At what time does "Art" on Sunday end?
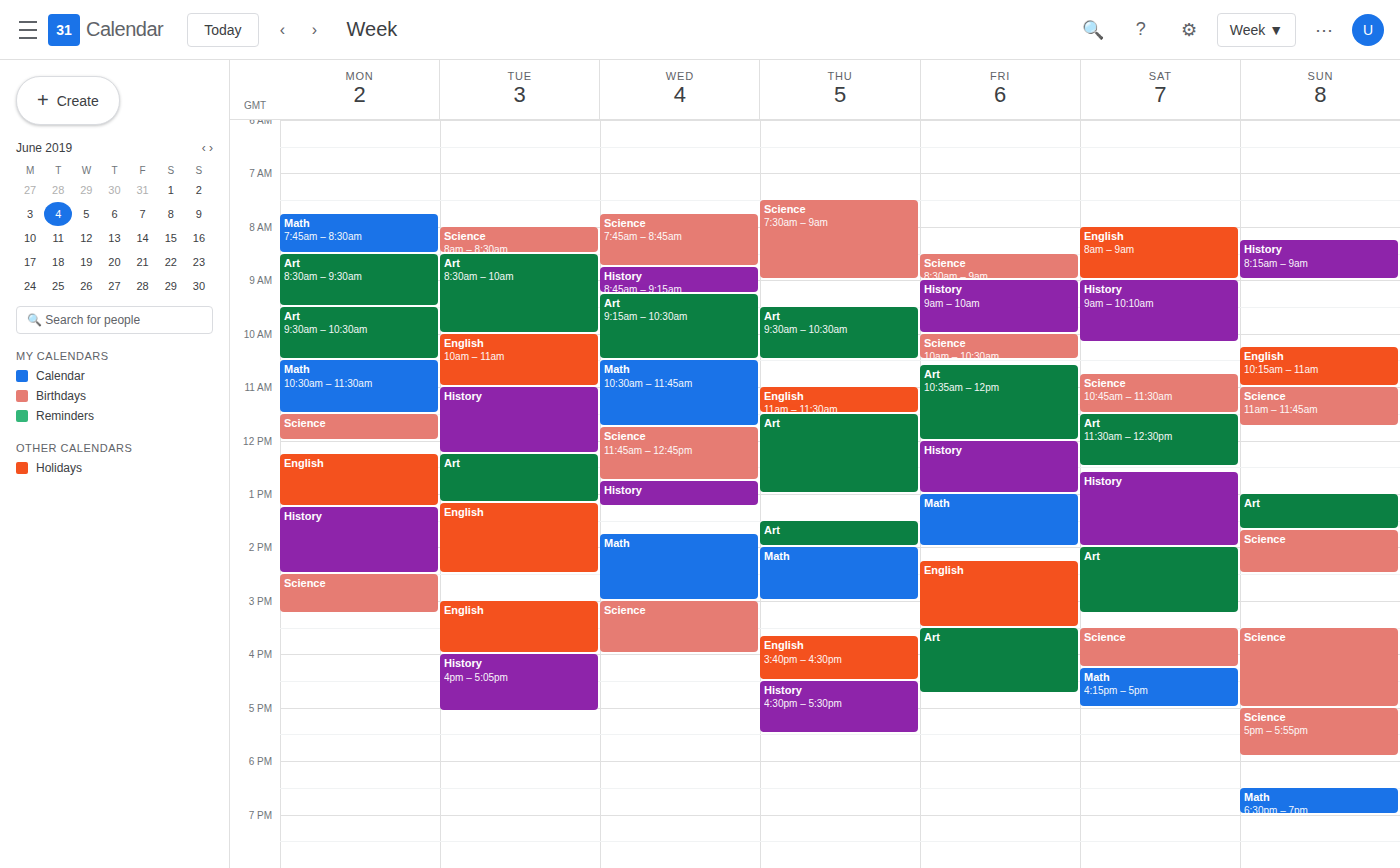
13:40